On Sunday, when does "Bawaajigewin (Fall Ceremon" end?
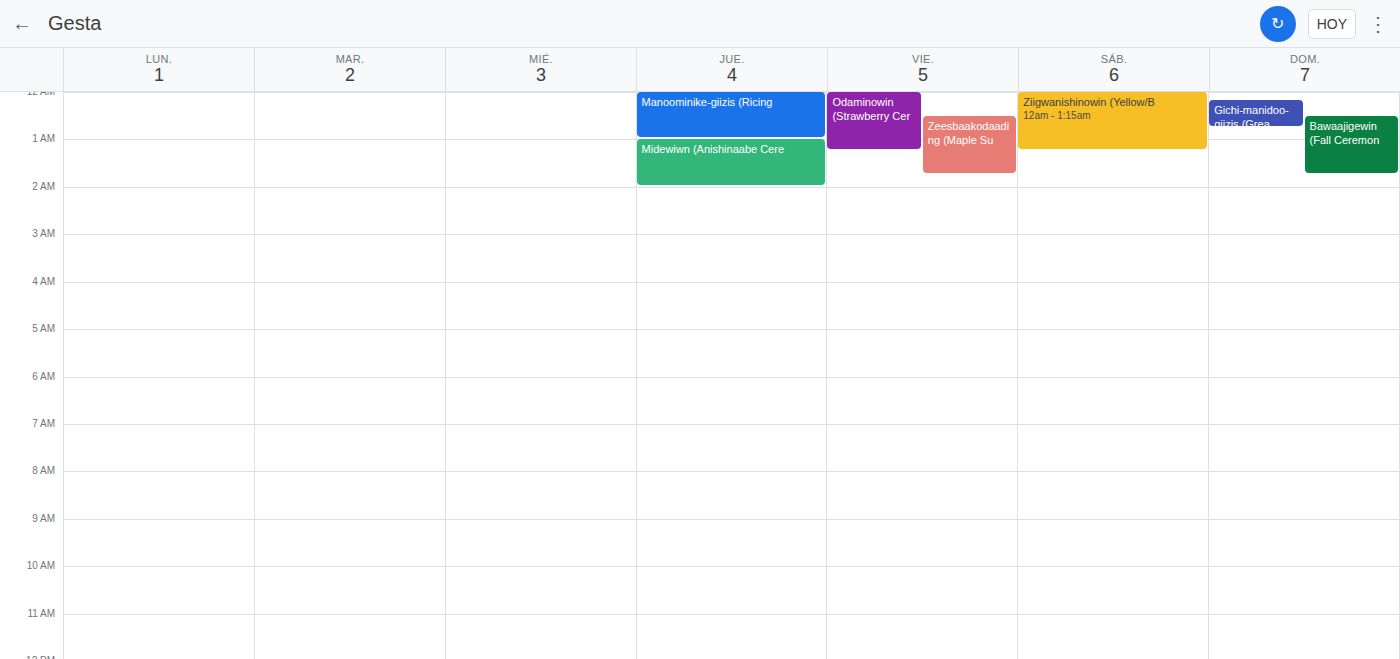
01:45